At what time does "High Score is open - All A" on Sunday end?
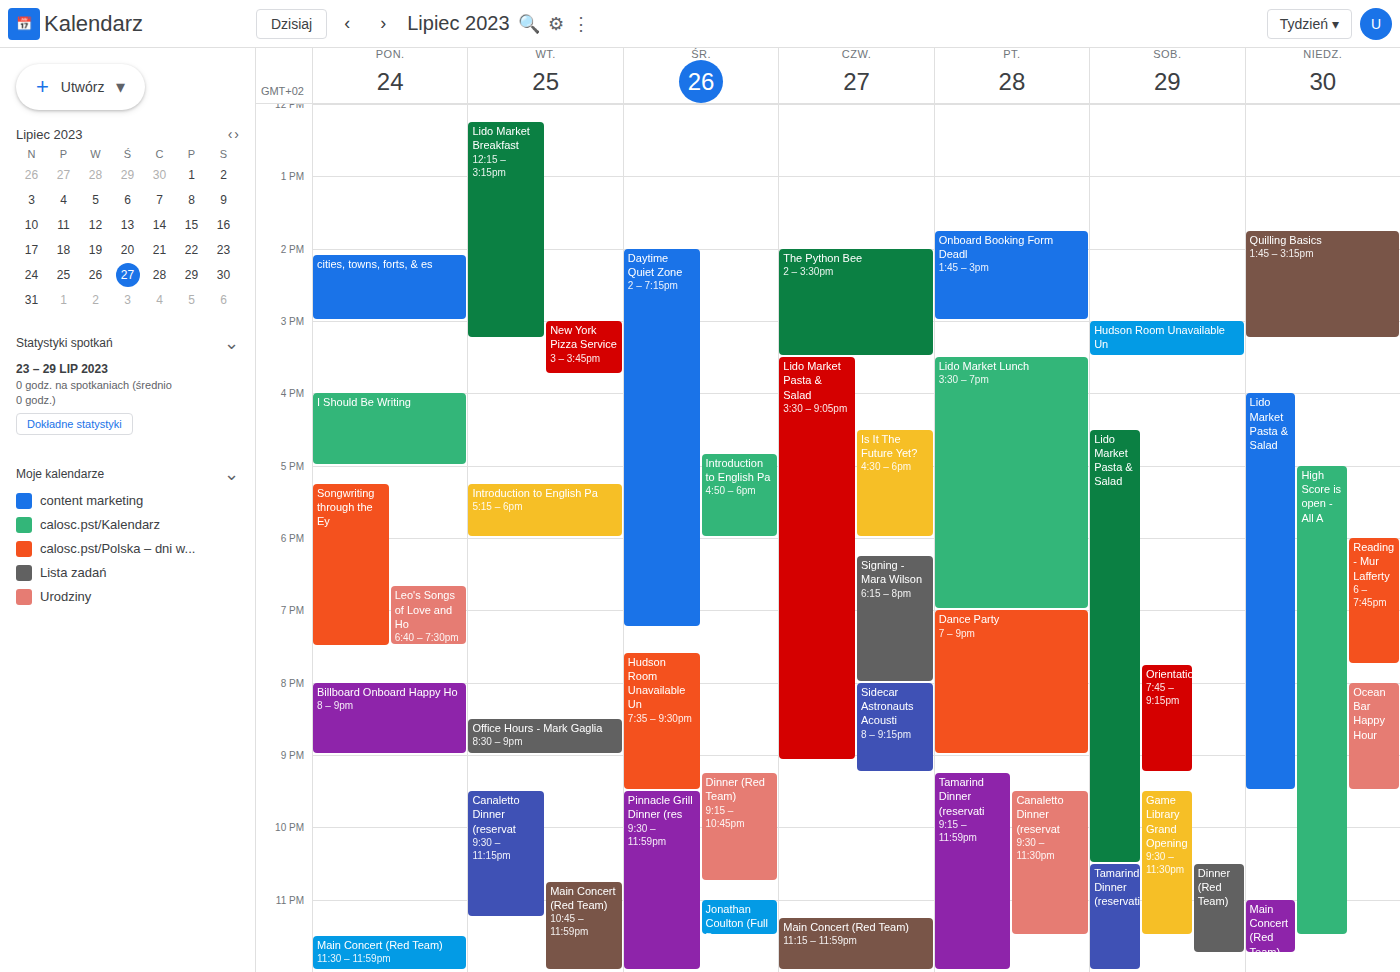
11:30 PM